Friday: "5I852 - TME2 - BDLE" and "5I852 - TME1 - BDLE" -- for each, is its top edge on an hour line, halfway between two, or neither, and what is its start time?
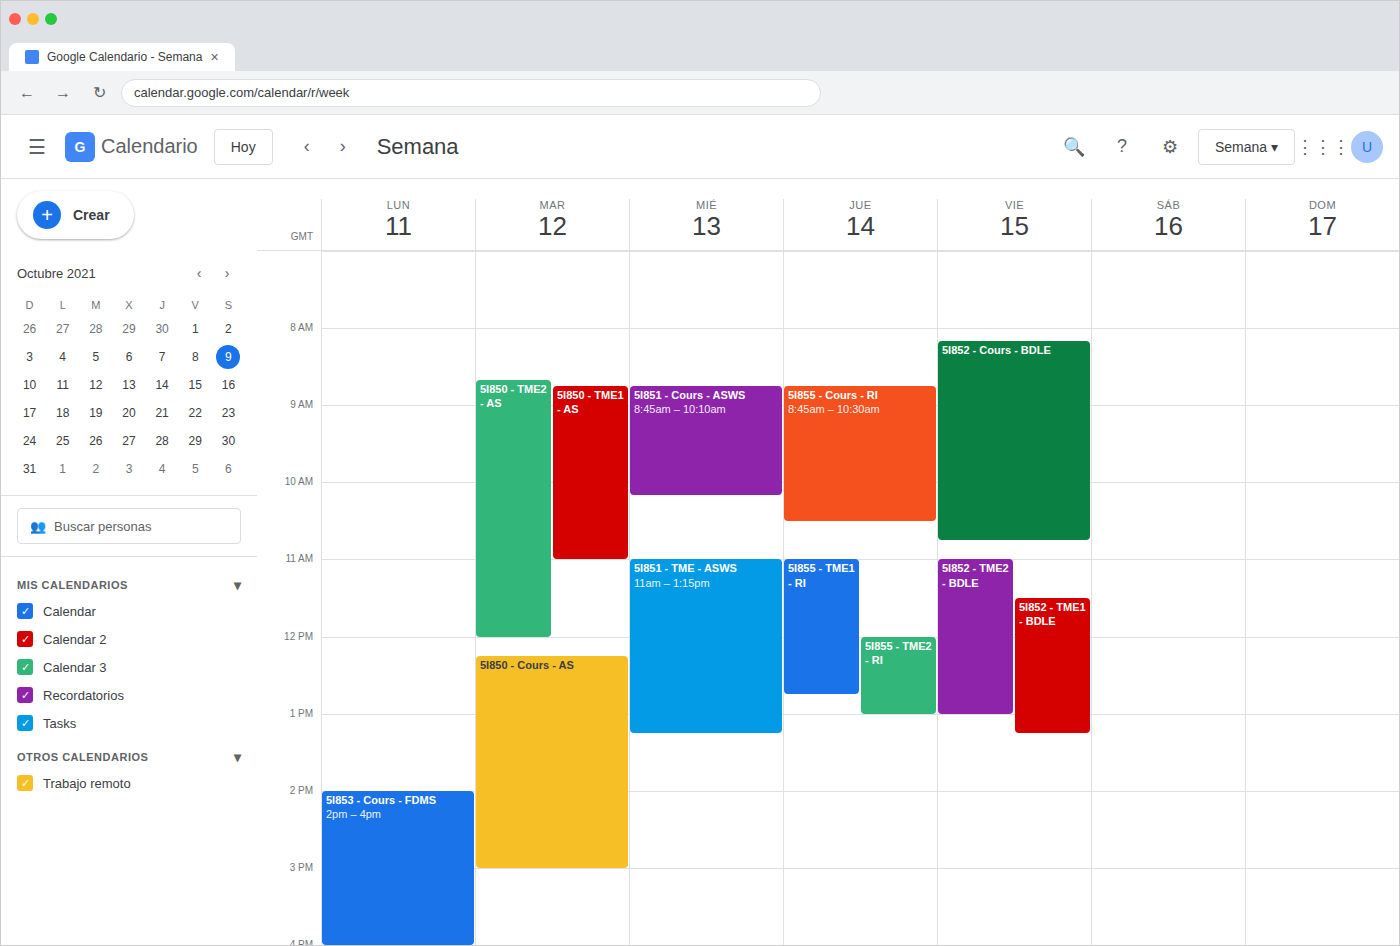
"5I852 - TME2 - BDLE": 11:00 AM, exactly on the 11 AM line. "5I852 - TME1 - BDLE": 11:30 AM, halfway between the 11 AM and 12 PM lines.